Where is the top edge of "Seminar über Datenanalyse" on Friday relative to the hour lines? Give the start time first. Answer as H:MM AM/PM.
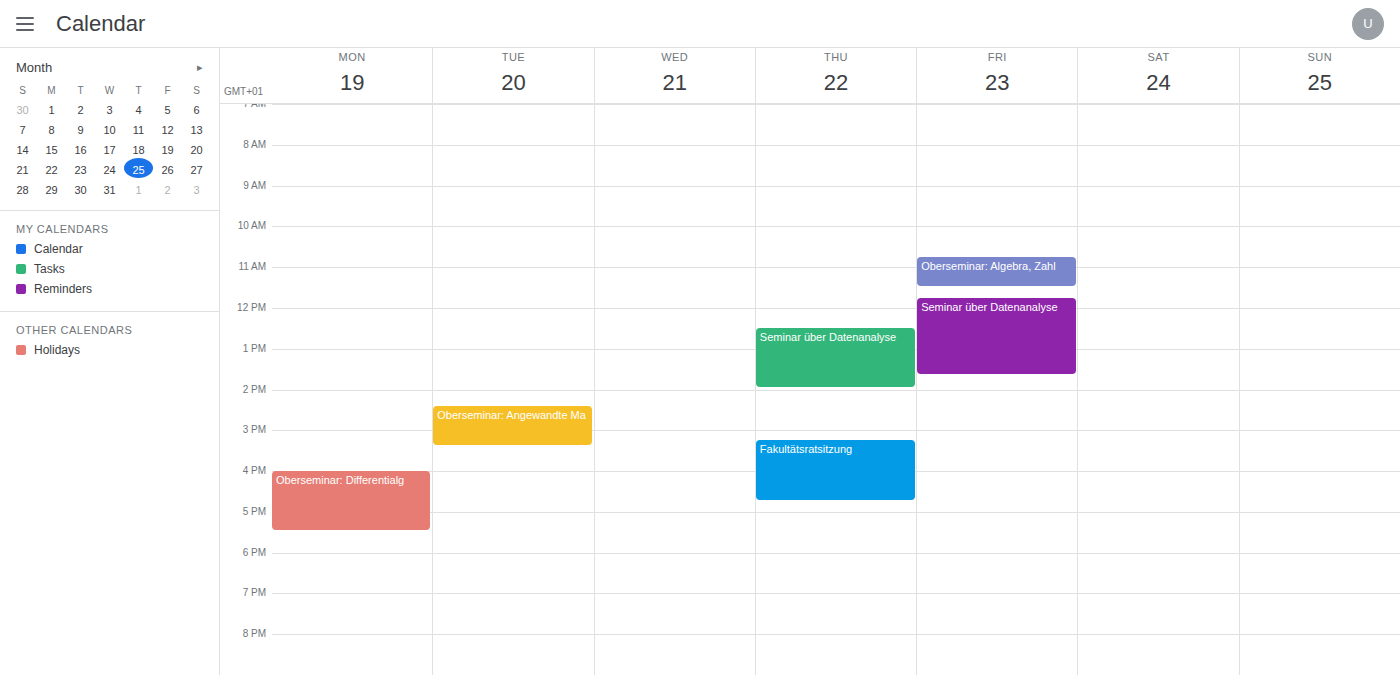
11:45 AM -- neither: three quarters of the way from the 11 AM line to the 12 PM line.